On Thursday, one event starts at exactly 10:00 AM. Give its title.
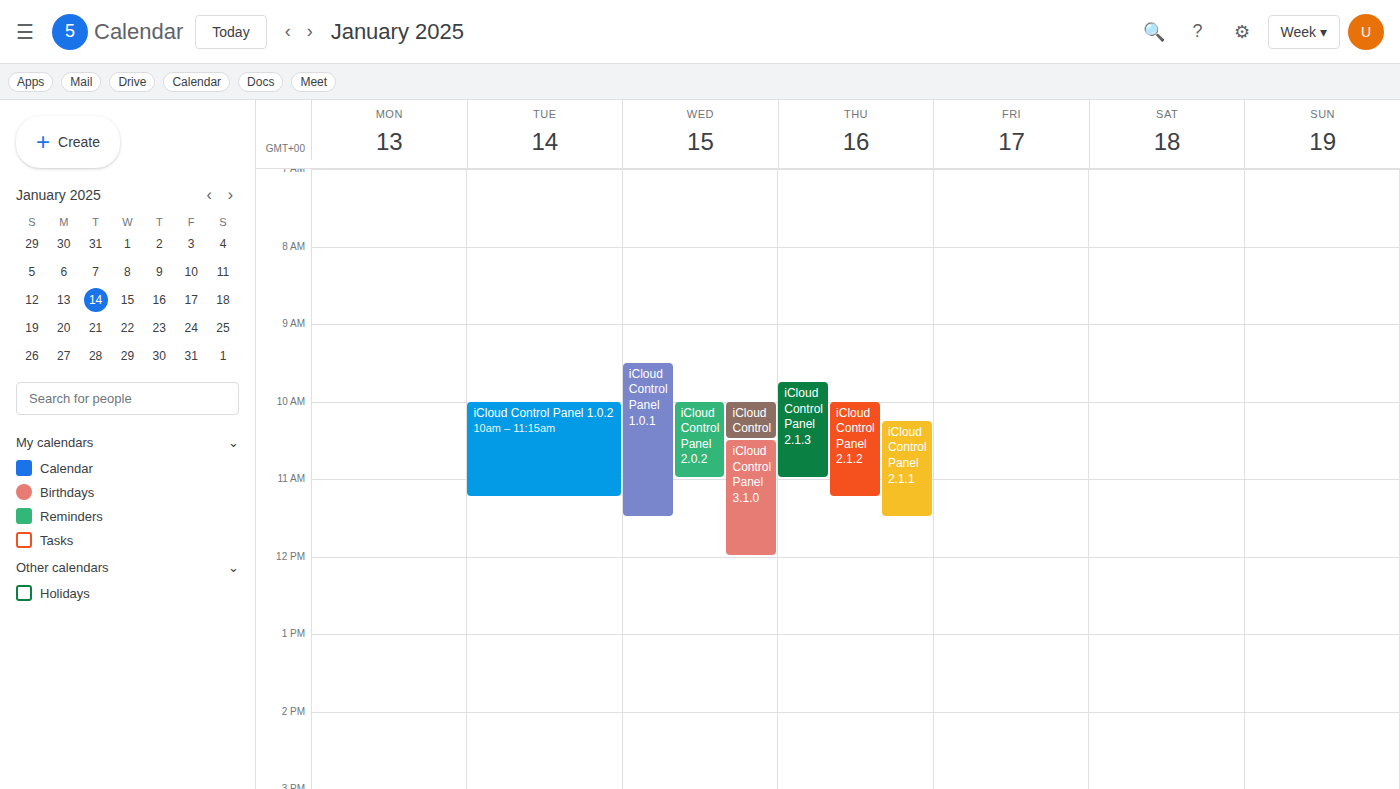
"iCloud Control Panel 2.1.2"